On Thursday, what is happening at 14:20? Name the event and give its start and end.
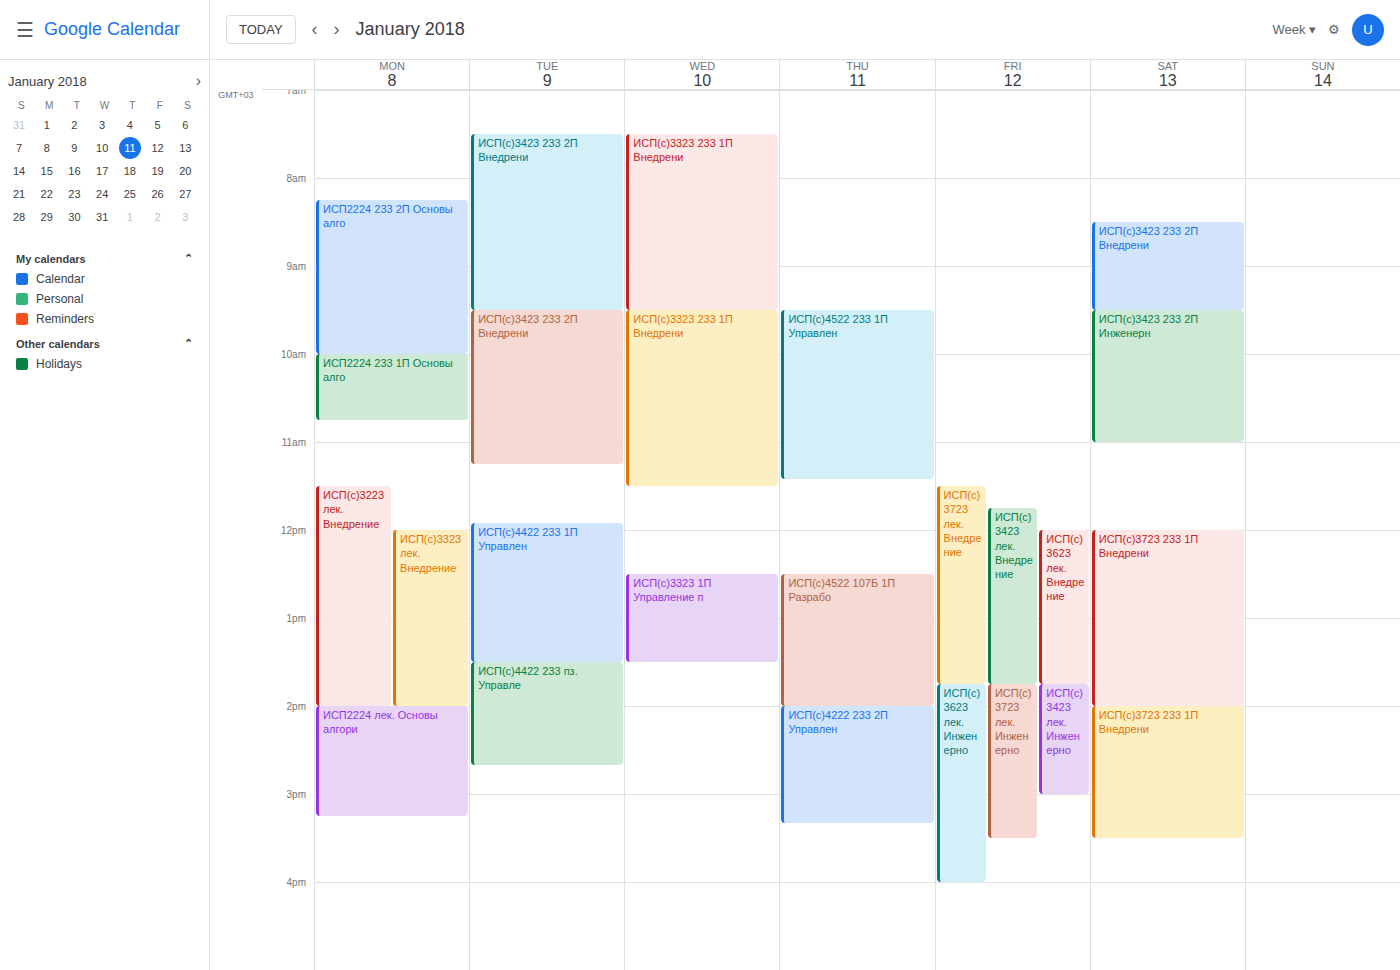
"ИСП(с)4222 233 2П Управлен", 14:00 to 15:20